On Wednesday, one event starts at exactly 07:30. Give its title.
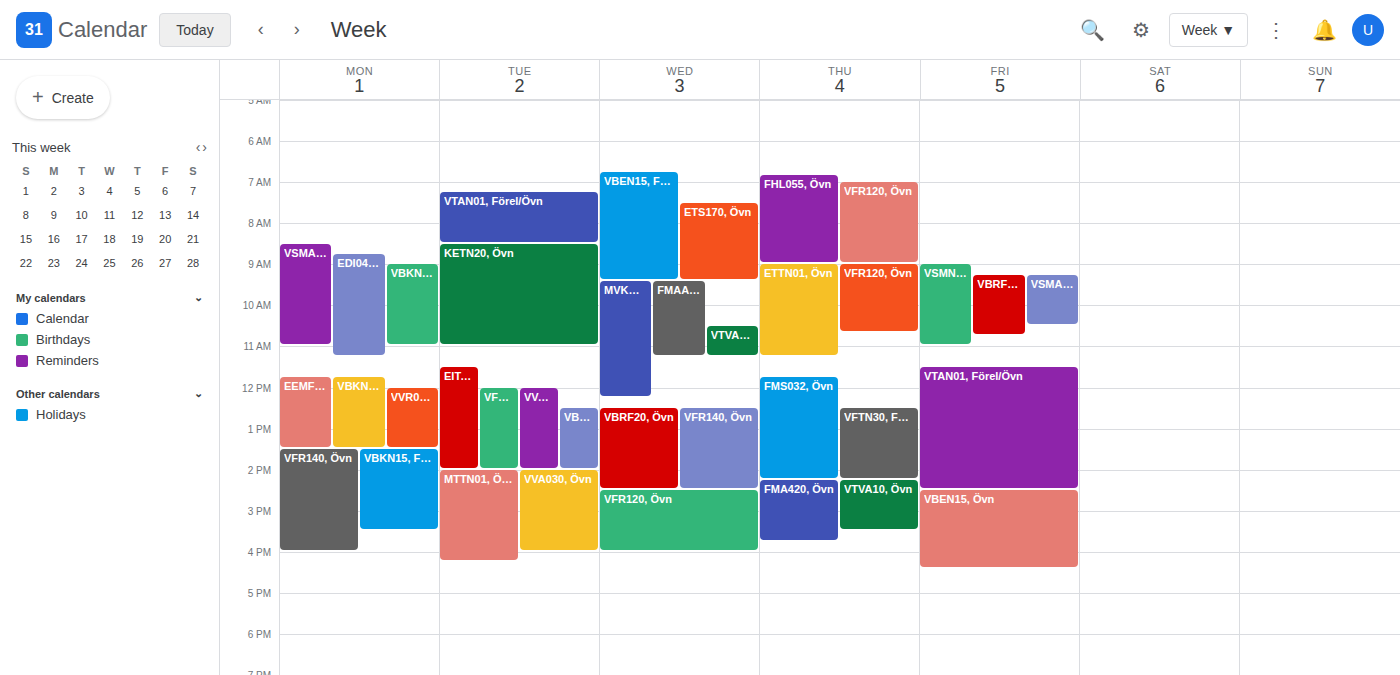
"ETS170, Övn"